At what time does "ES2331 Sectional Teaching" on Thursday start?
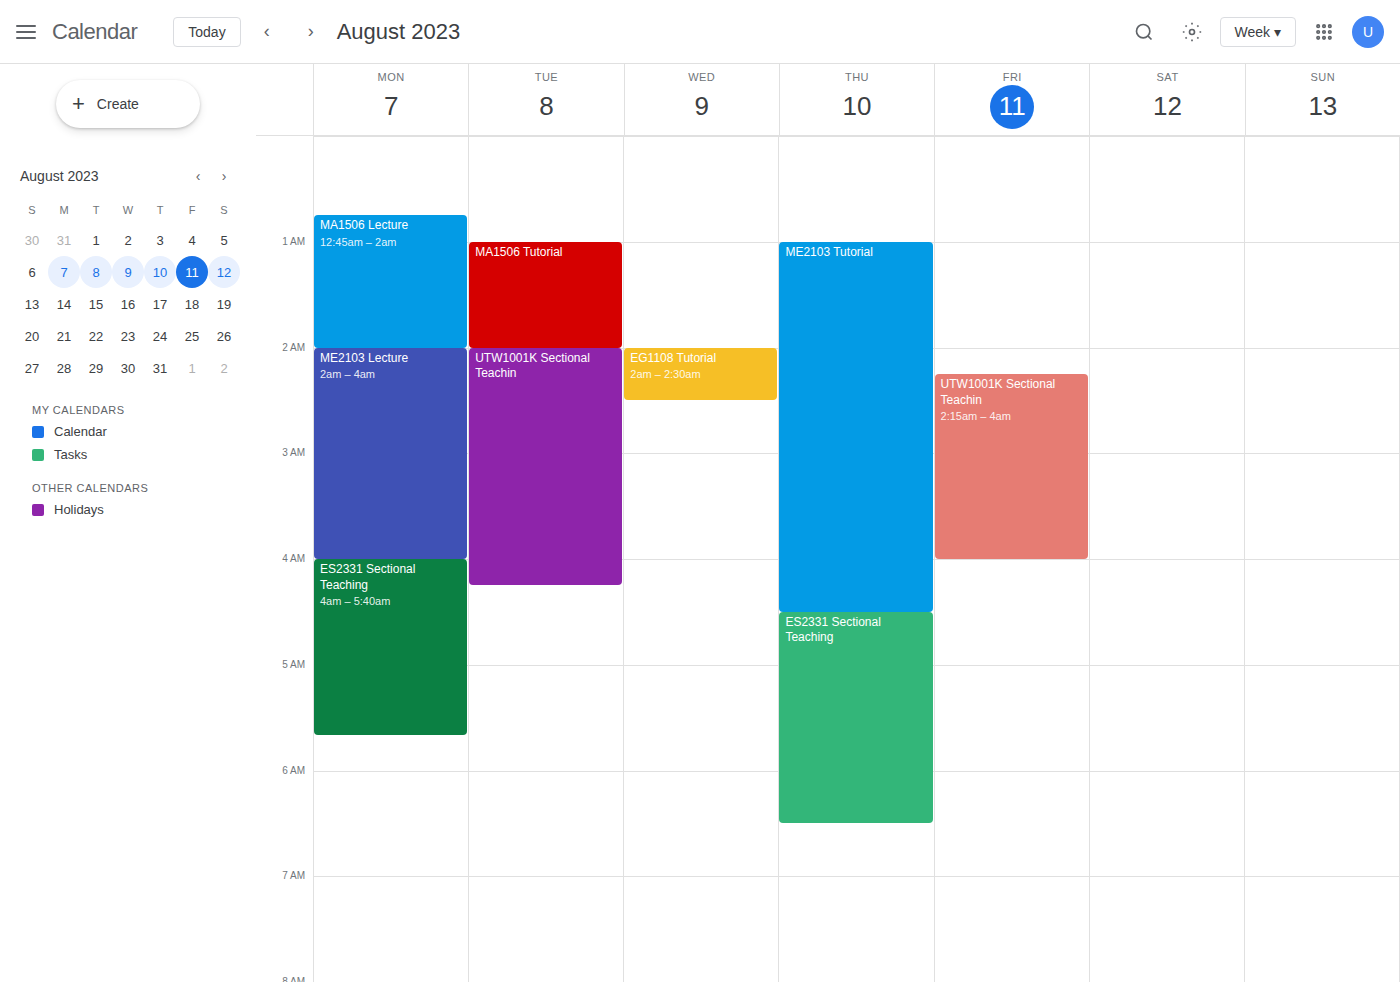
04:30